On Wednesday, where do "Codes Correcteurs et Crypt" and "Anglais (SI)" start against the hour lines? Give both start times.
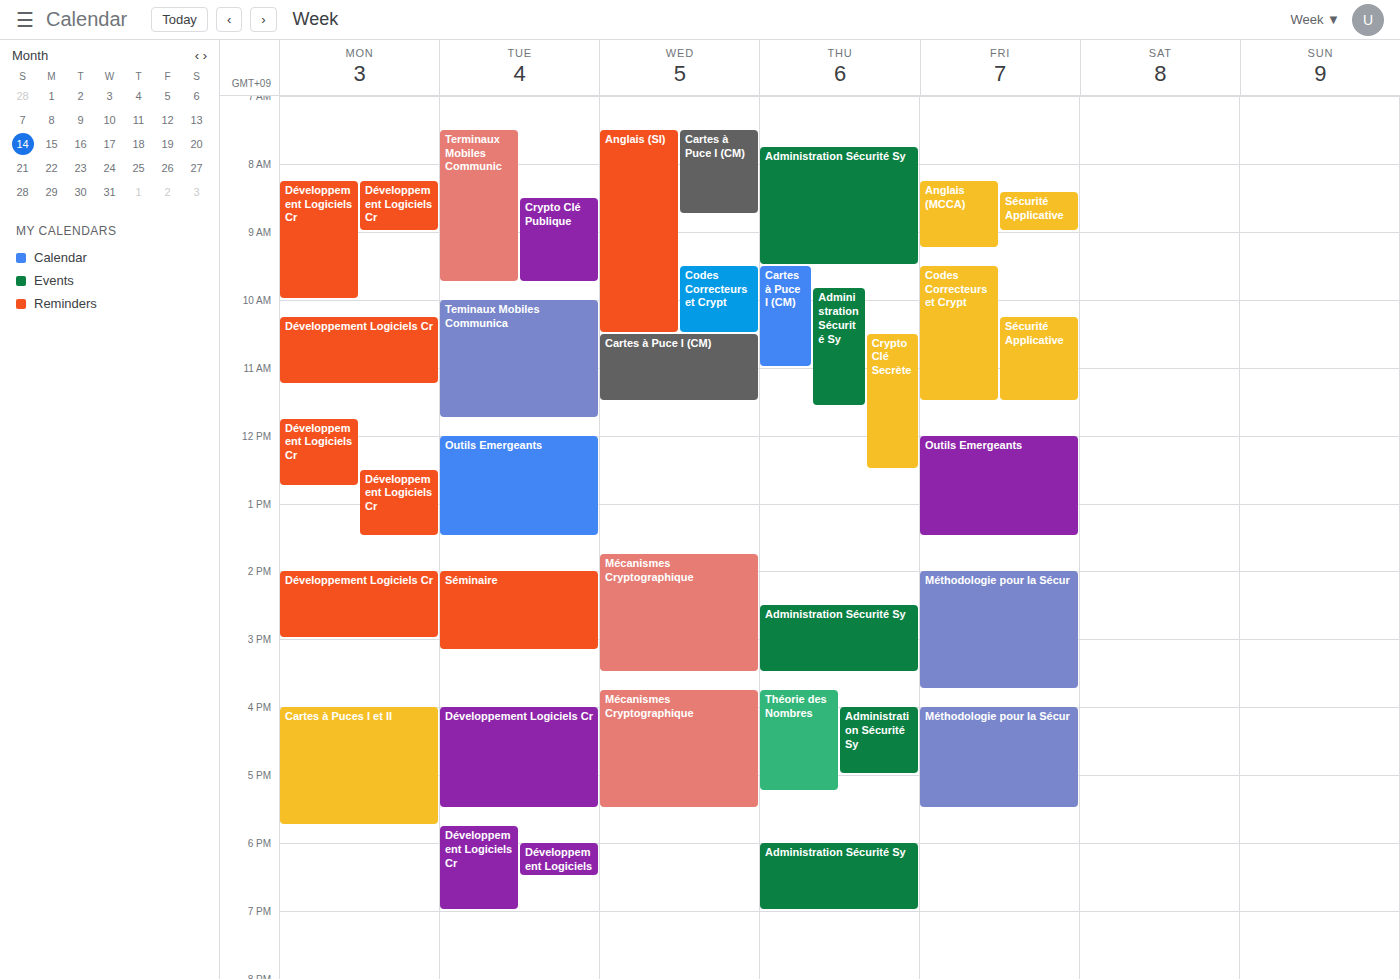
"Codes Correcteurs et Crypt": 9:30 AM, halfway between the 9 AM and 10 AM lines. "Anglais (SI)": 7:30 AM, halfway between the 7 AM and 8 AM lines.